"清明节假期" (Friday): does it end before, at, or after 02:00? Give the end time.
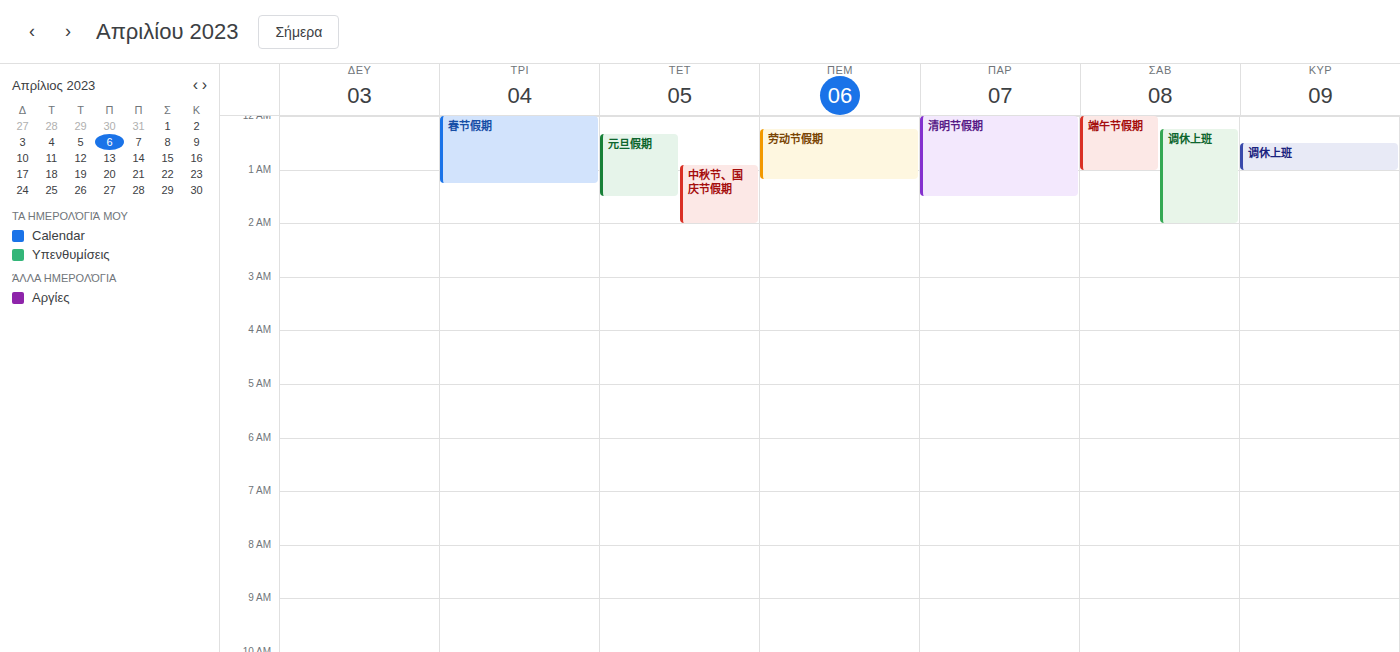
01:30 -- before 02:00, 30 minutes above the 02:00 line.